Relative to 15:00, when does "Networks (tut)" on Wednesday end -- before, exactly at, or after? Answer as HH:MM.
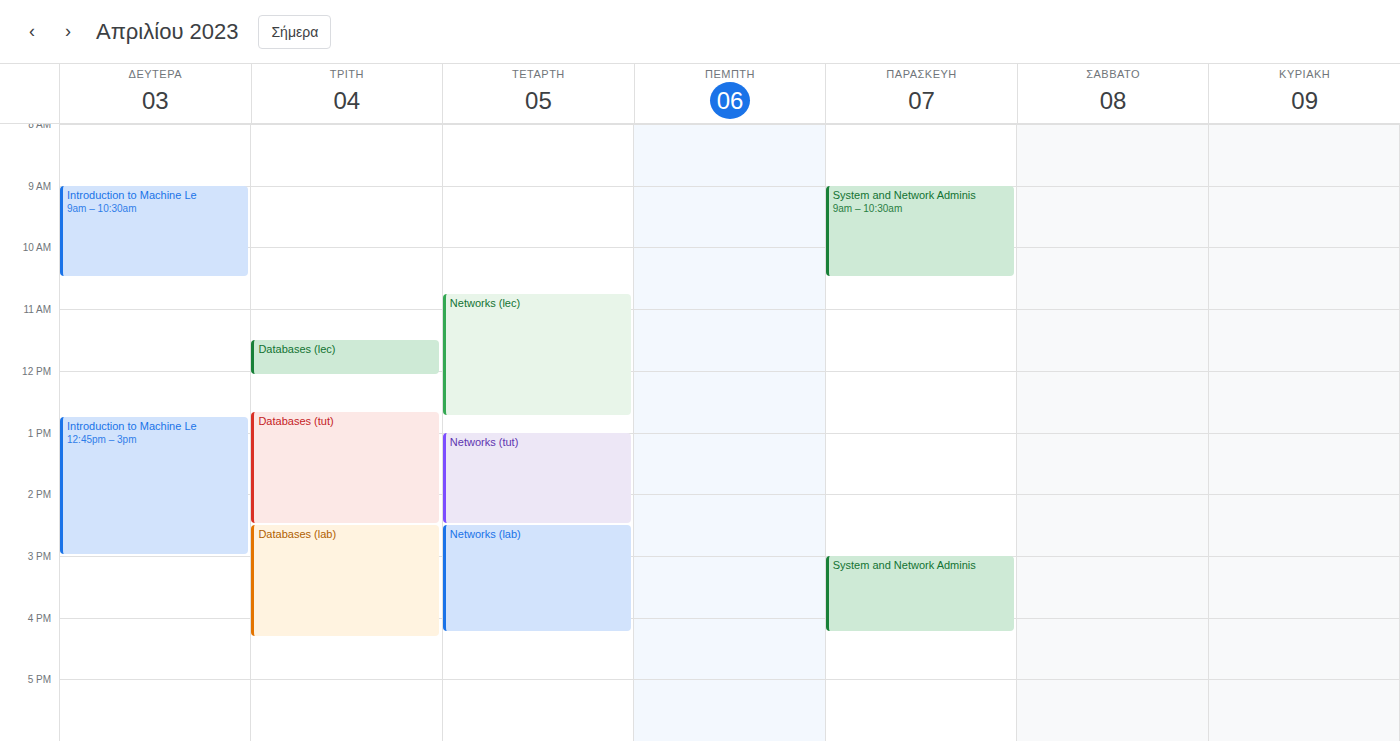
14:30 -- before 15:00, 30 minutes above the 15:00 line.